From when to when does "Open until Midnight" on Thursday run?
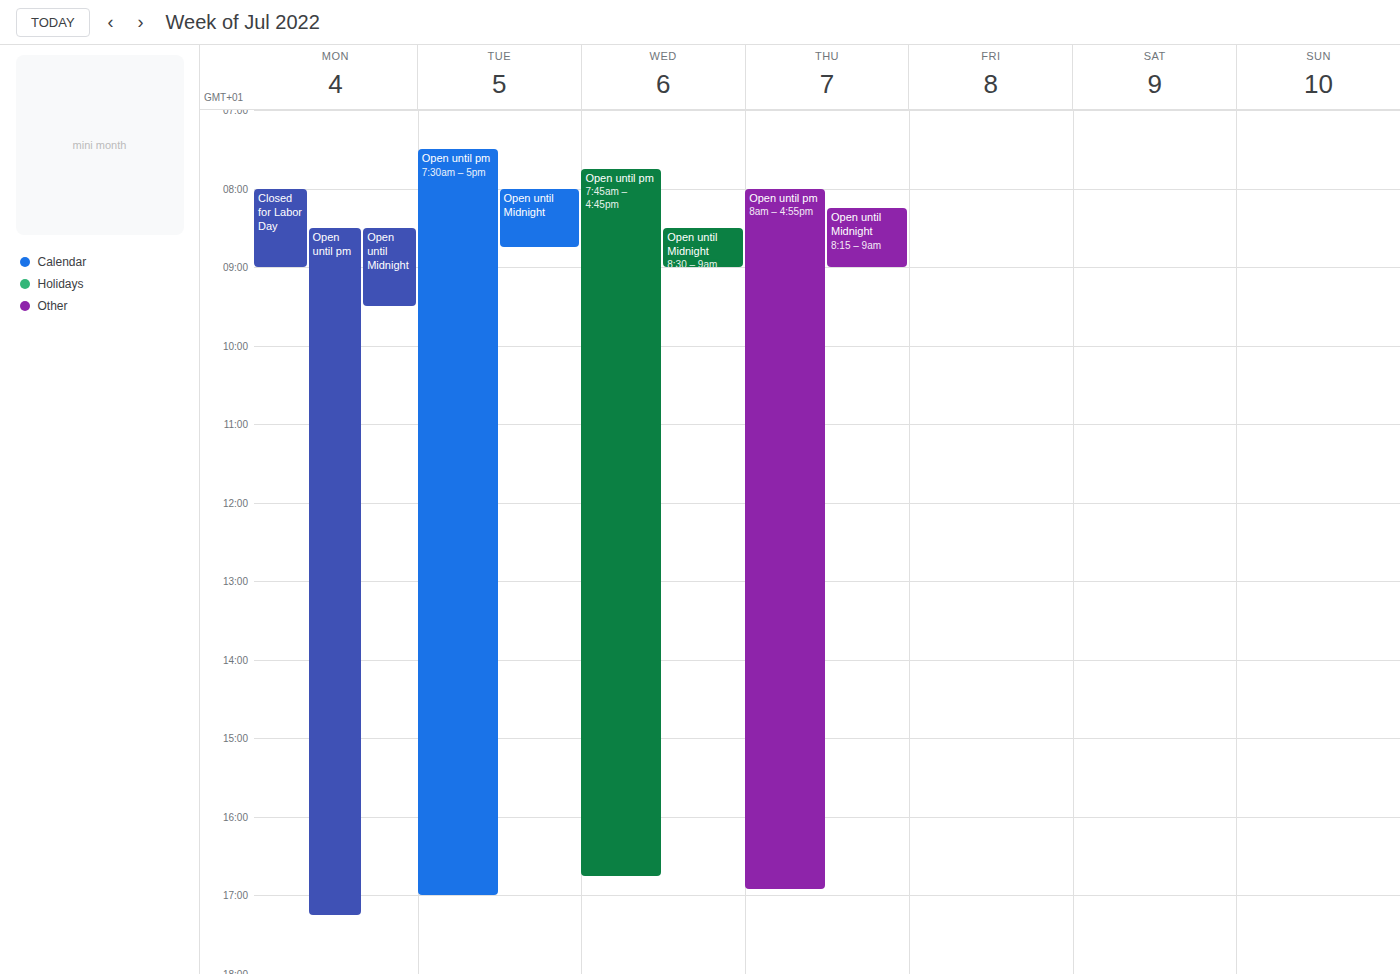
8:15 AM to 9:00 AM